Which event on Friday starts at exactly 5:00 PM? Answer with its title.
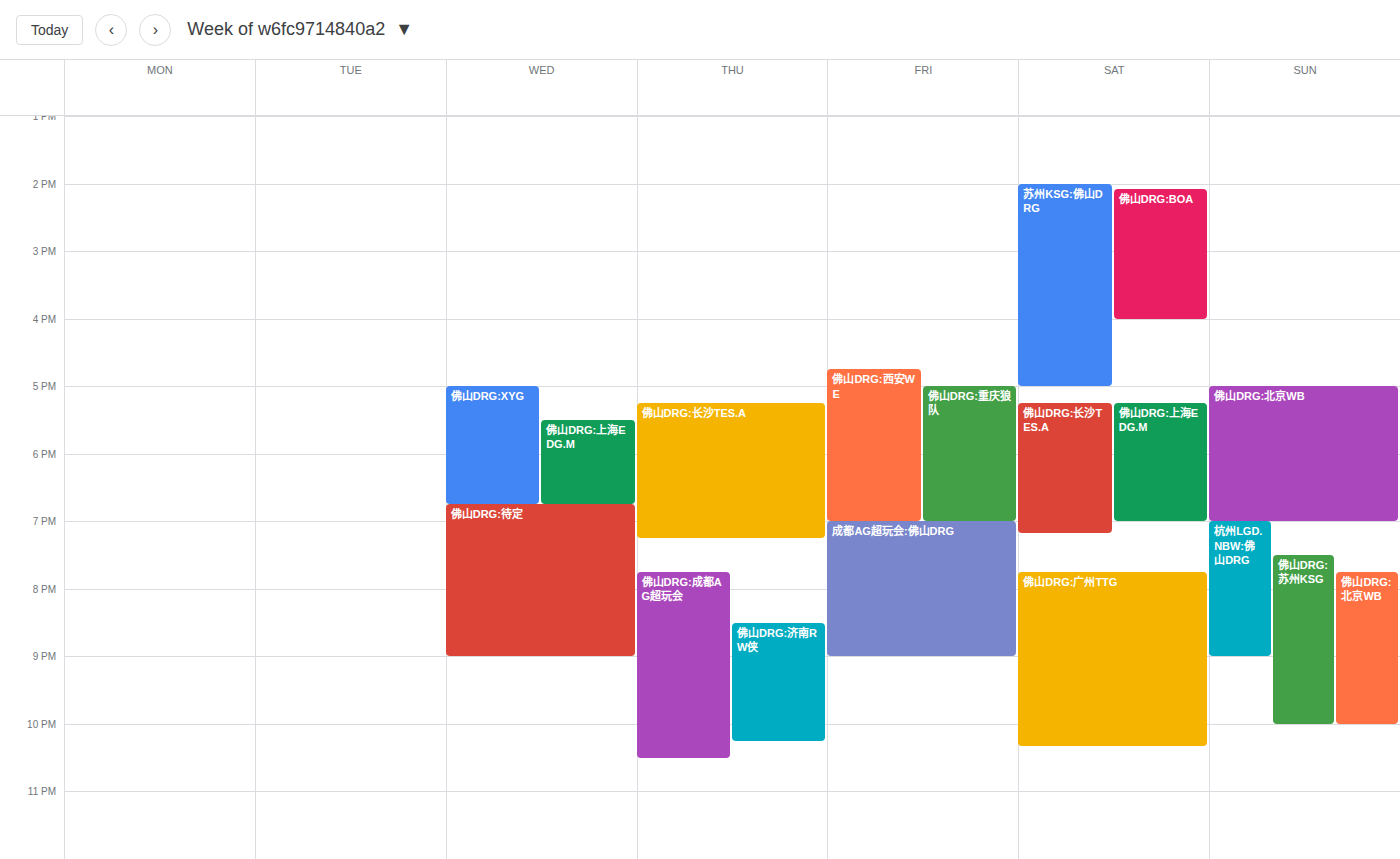
"佛山DRG:重庆狼队"